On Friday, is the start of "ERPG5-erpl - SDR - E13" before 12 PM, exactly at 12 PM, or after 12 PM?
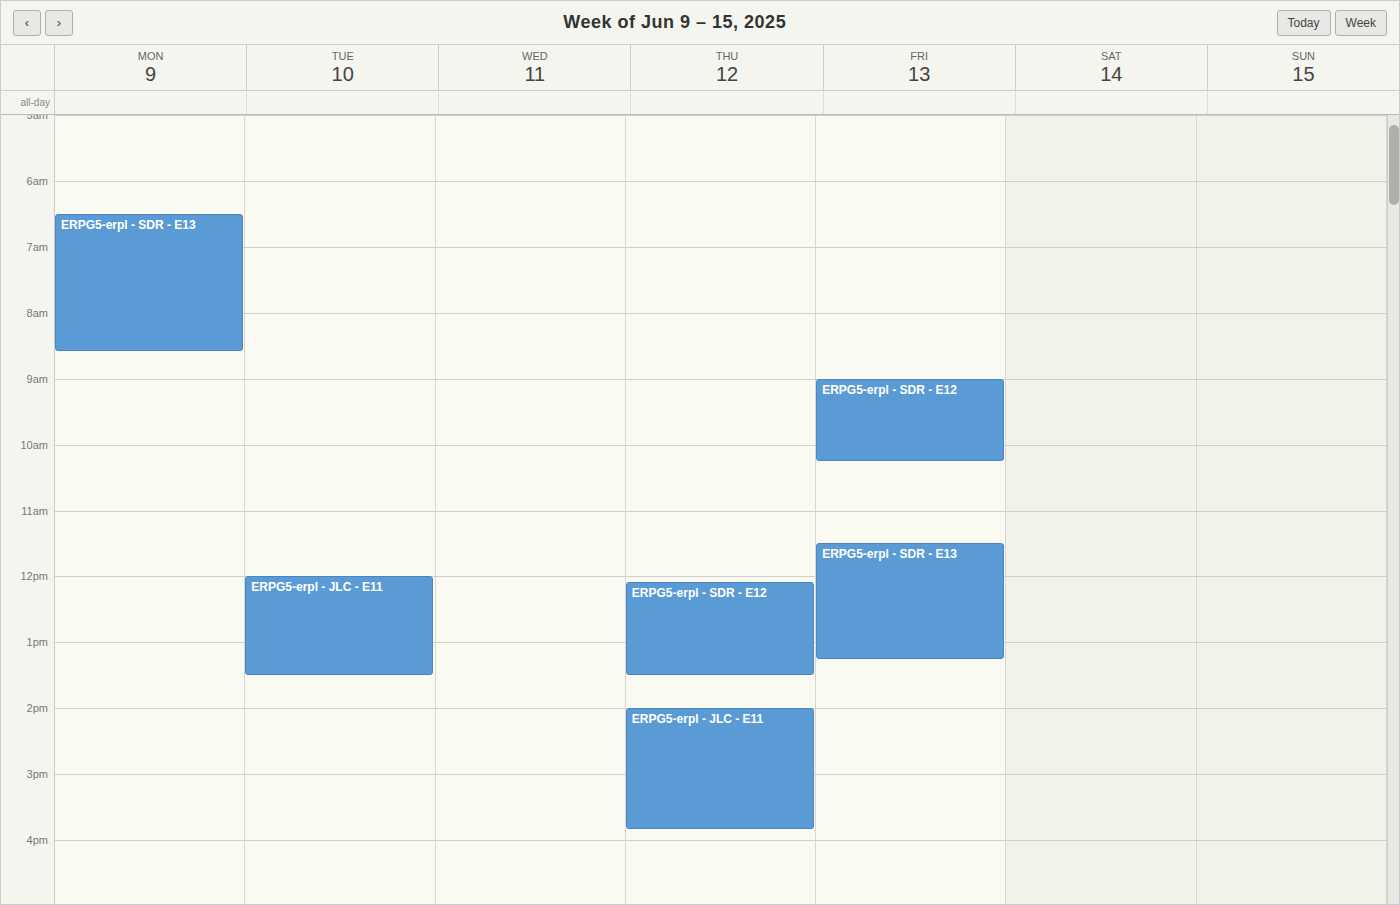
11:30 AM -- before 12 PM, 30 minutes above the 12 PM line.